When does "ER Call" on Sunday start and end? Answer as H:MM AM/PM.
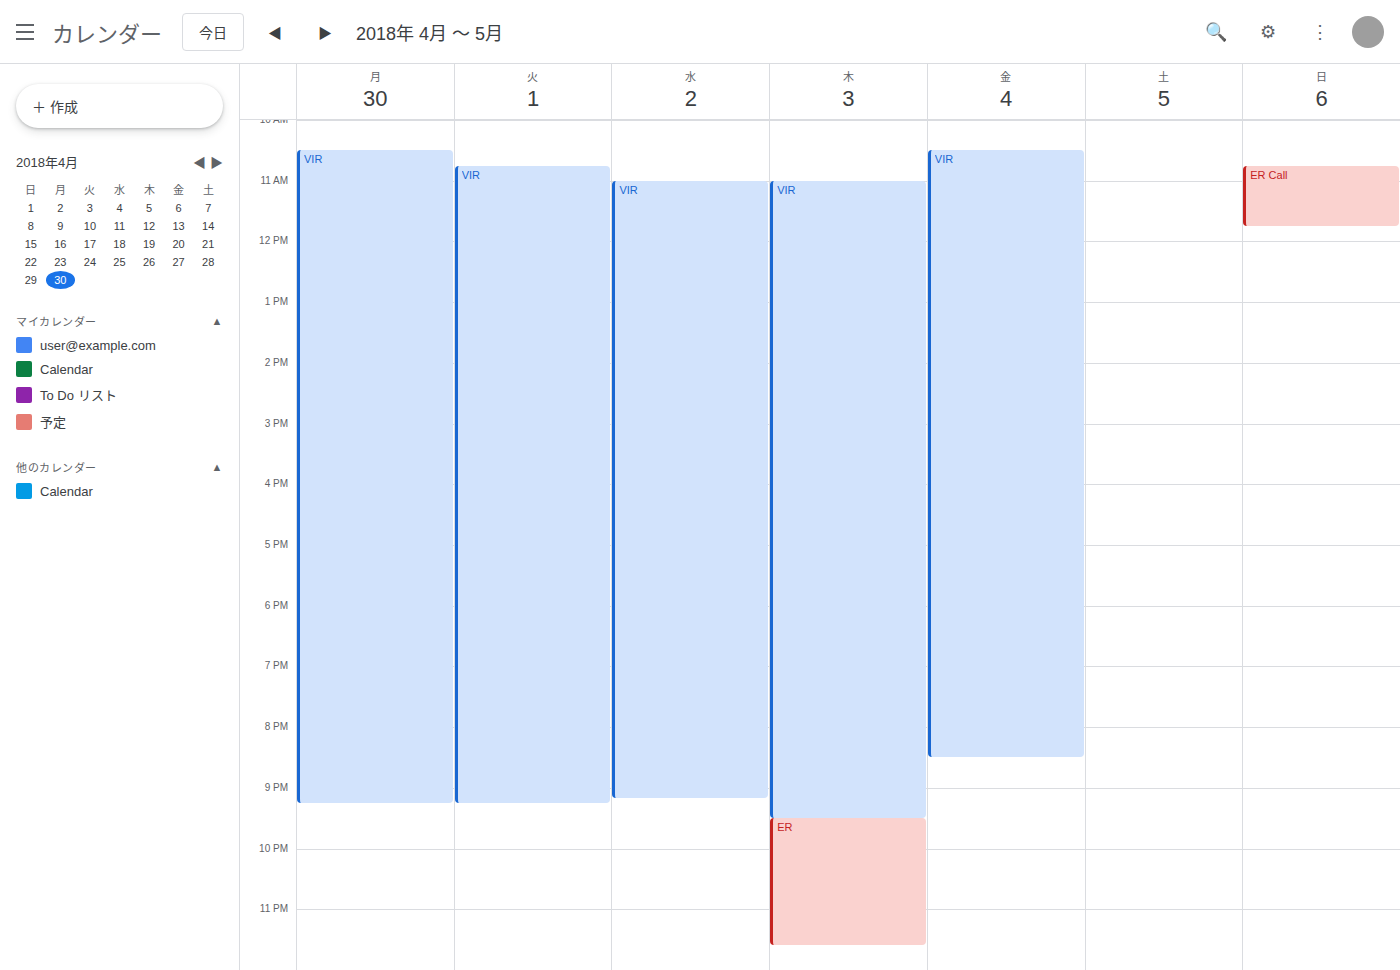
10:45 AM to 11:45 AM